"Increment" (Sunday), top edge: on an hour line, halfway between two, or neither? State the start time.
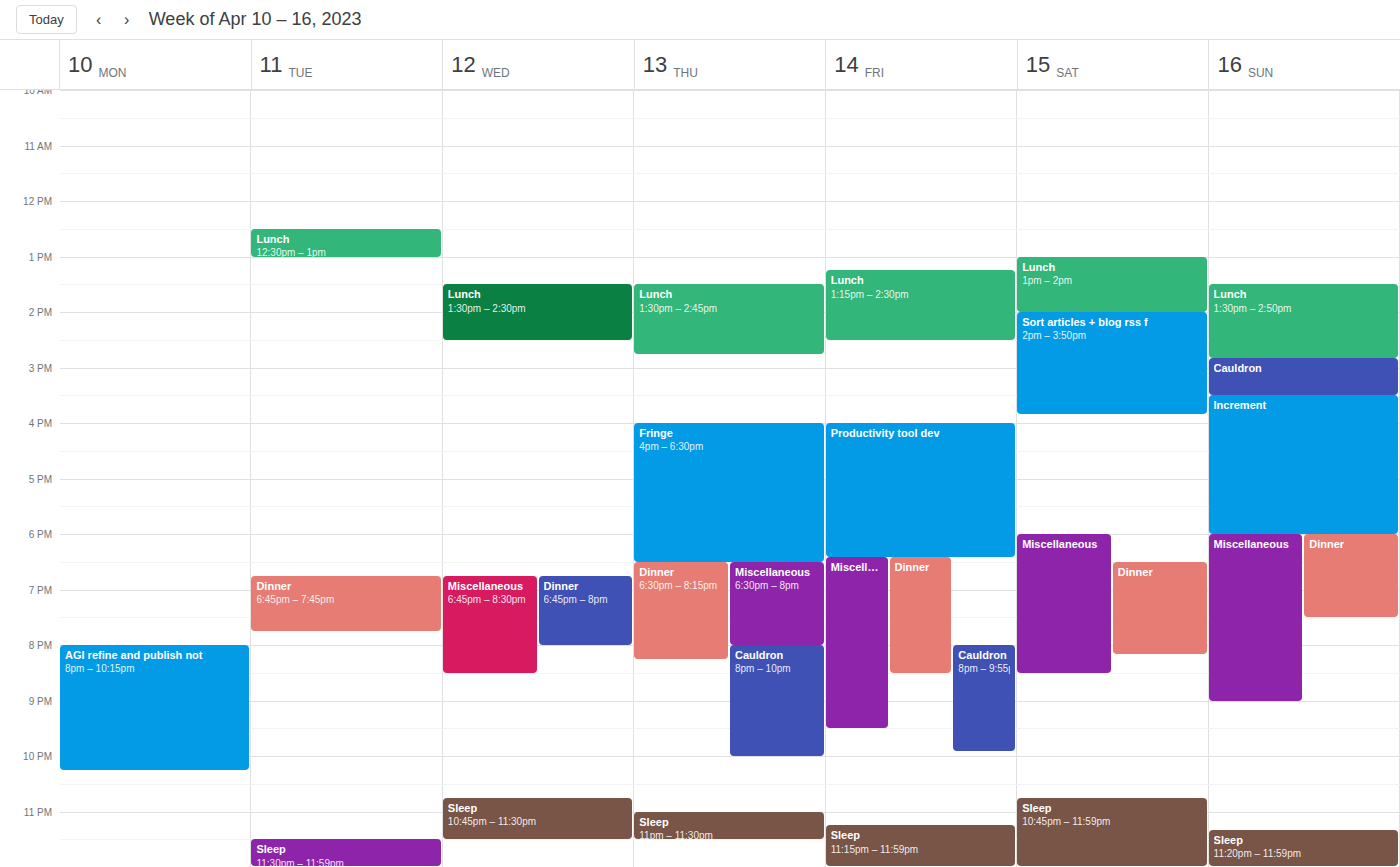
3:30 PM -- halfway between the 3 PM and 4 PM lines.